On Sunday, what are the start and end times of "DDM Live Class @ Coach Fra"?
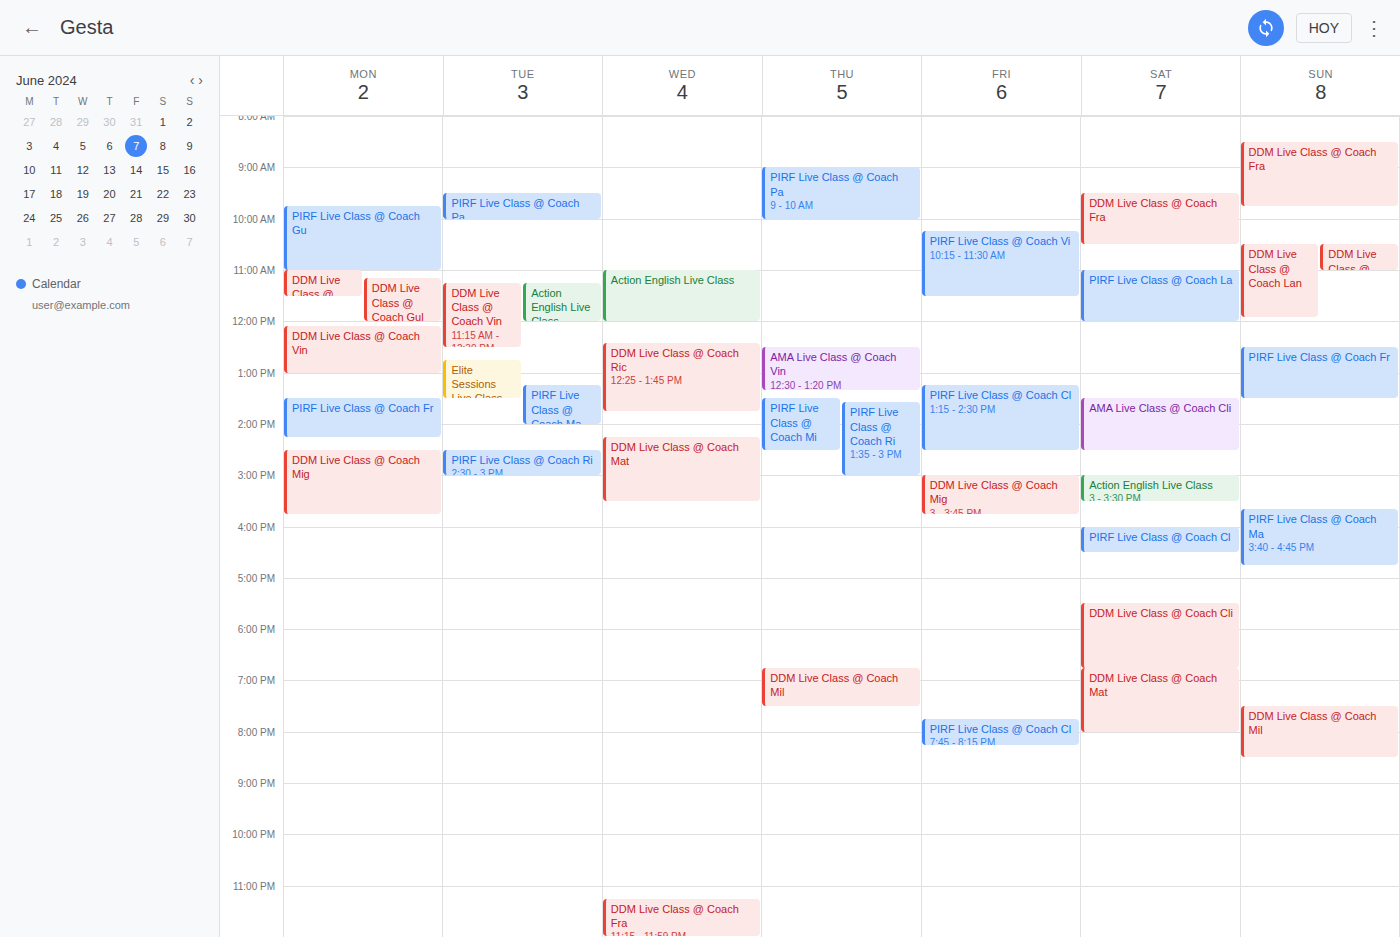
8:30 AM to 9:45 AM